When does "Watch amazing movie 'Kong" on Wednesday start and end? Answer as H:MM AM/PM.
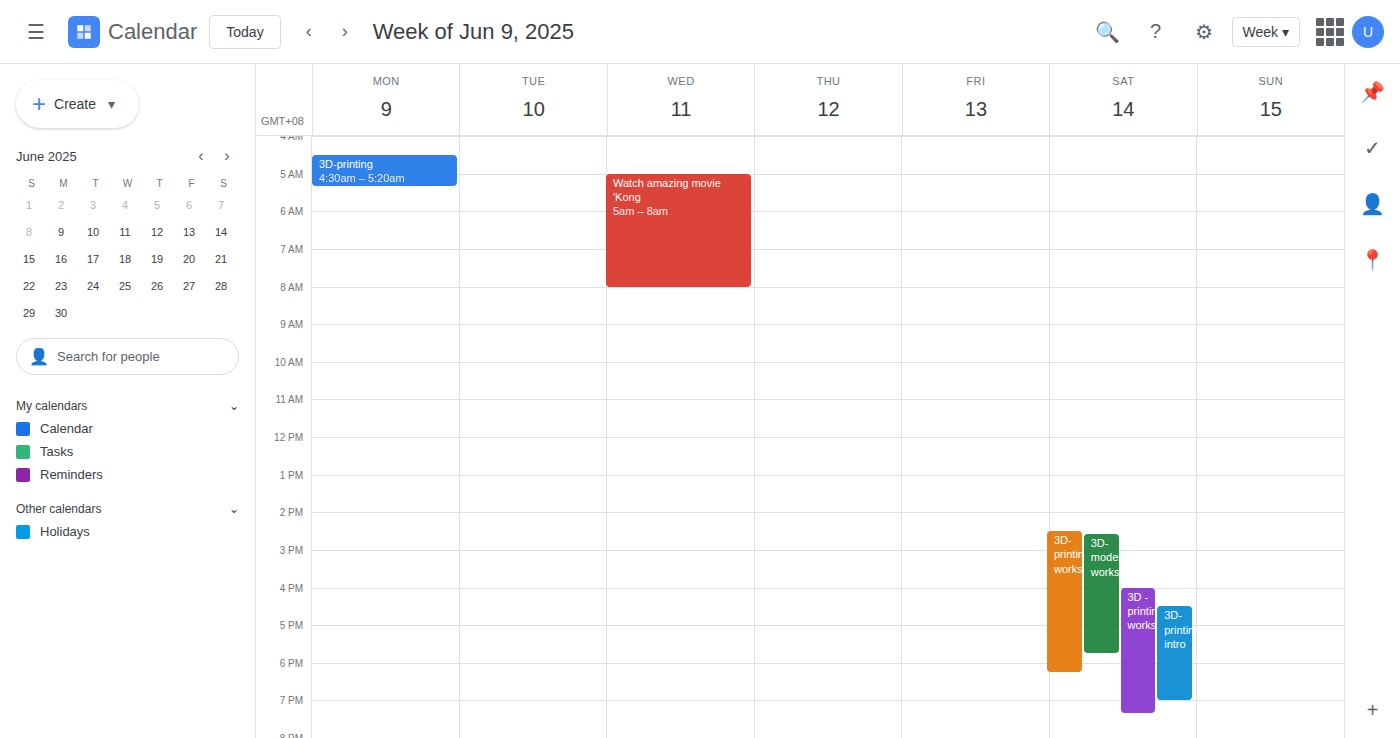
5:00 AM to 8:00 AM